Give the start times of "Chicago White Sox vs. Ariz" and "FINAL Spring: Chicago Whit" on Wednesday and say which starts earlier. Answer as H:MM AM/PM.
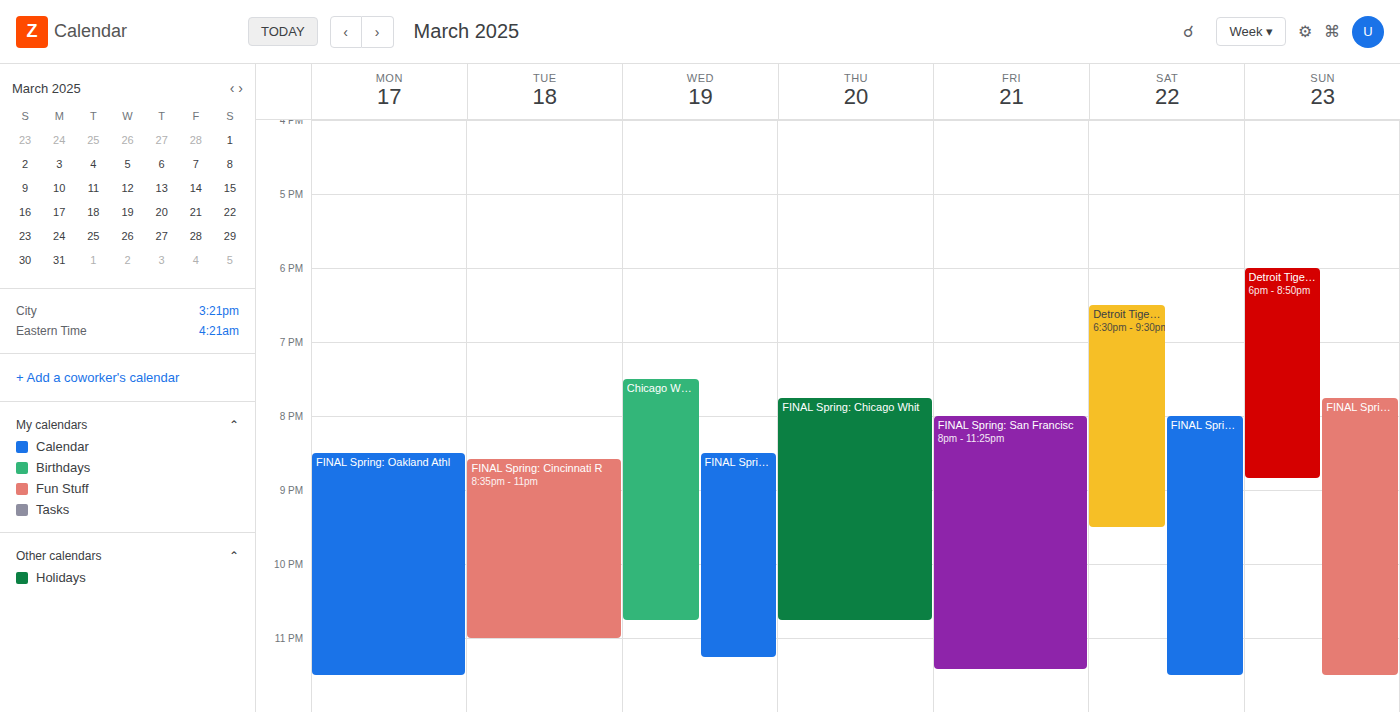
"Chicago White Sox vs. Ariz" 7:30 PM; "FINAL Spring: Chicago Whit" 8:30 PM.